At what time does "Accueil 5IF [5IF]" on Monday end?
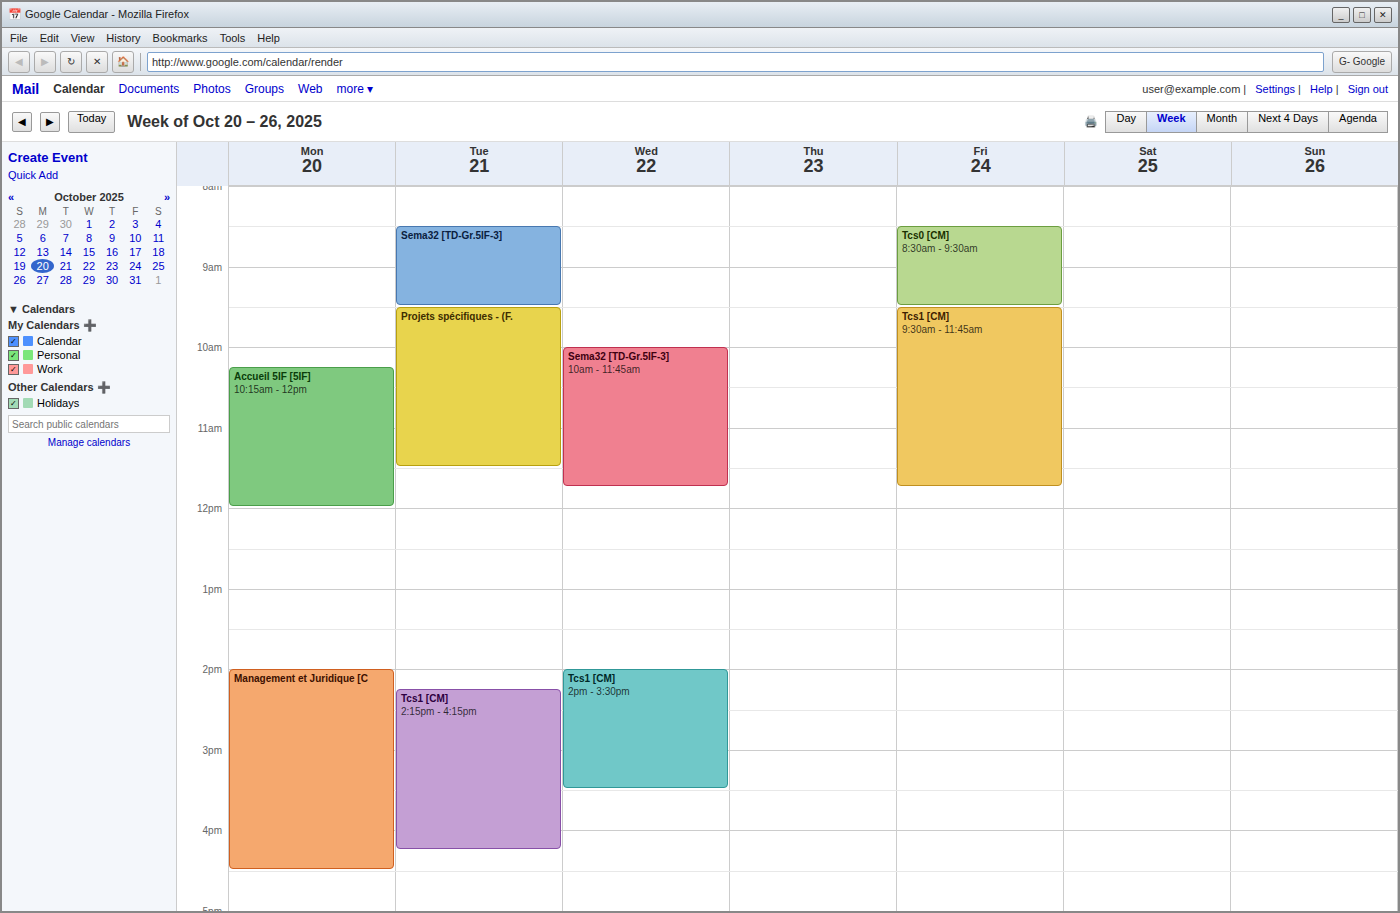
12:00 PM